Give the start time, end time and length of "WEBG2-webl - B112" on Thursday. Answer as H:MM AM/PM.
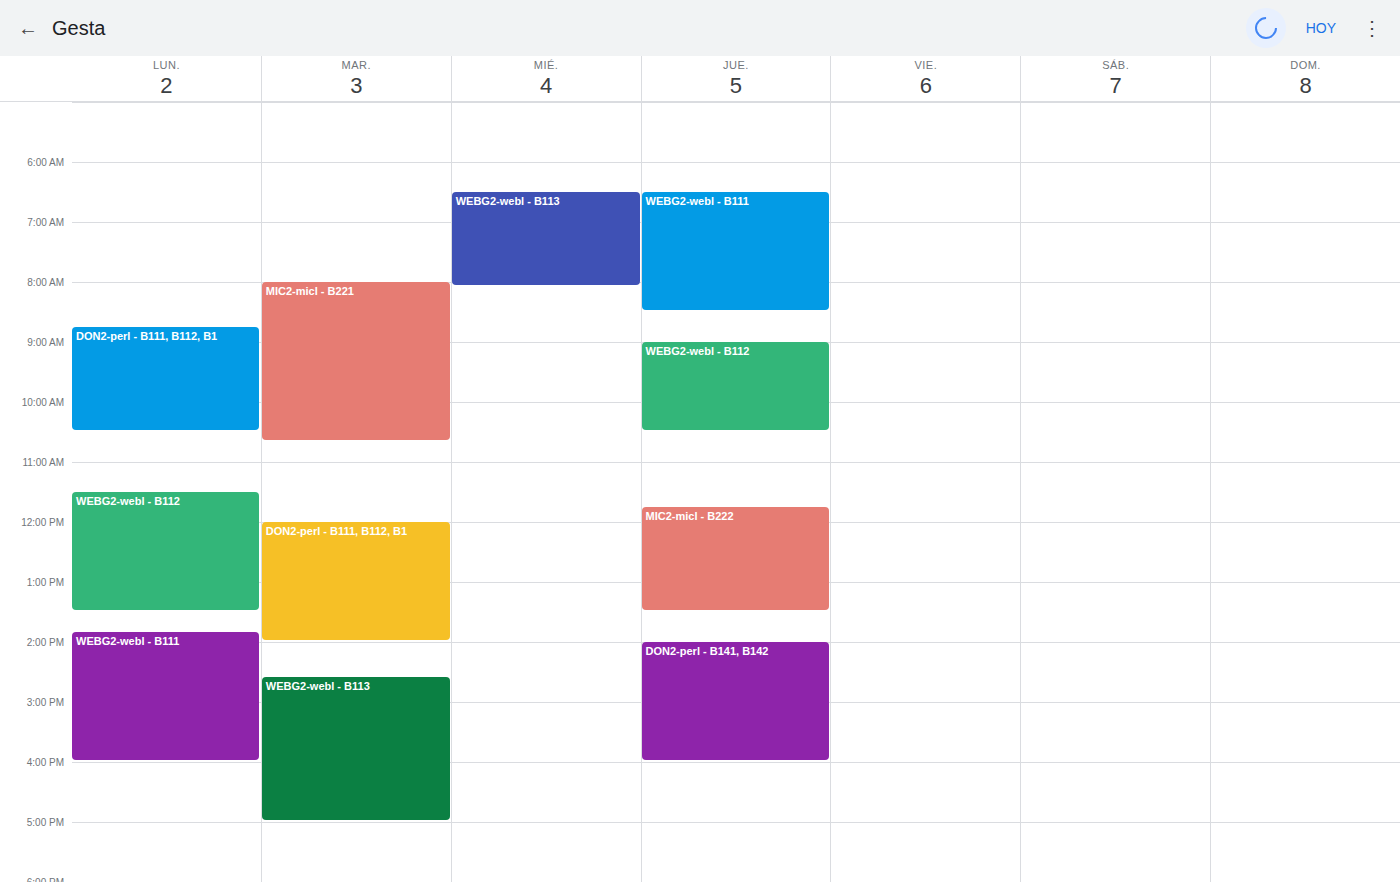
9:00 AM to 10:30 AM, 1 hour 30 minutes